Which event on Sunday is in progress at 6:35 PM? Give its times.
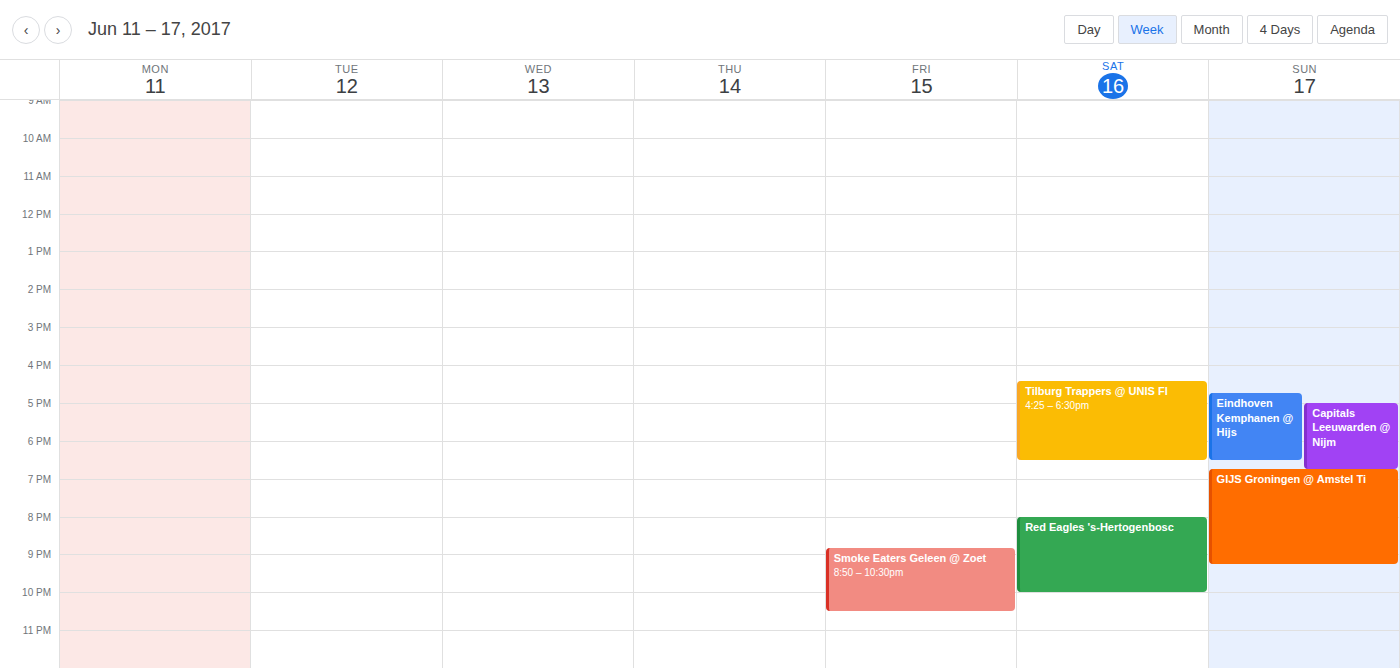
"Capitals Leeuwarden @ Nijm", 5:00 PM to 6:45 PM